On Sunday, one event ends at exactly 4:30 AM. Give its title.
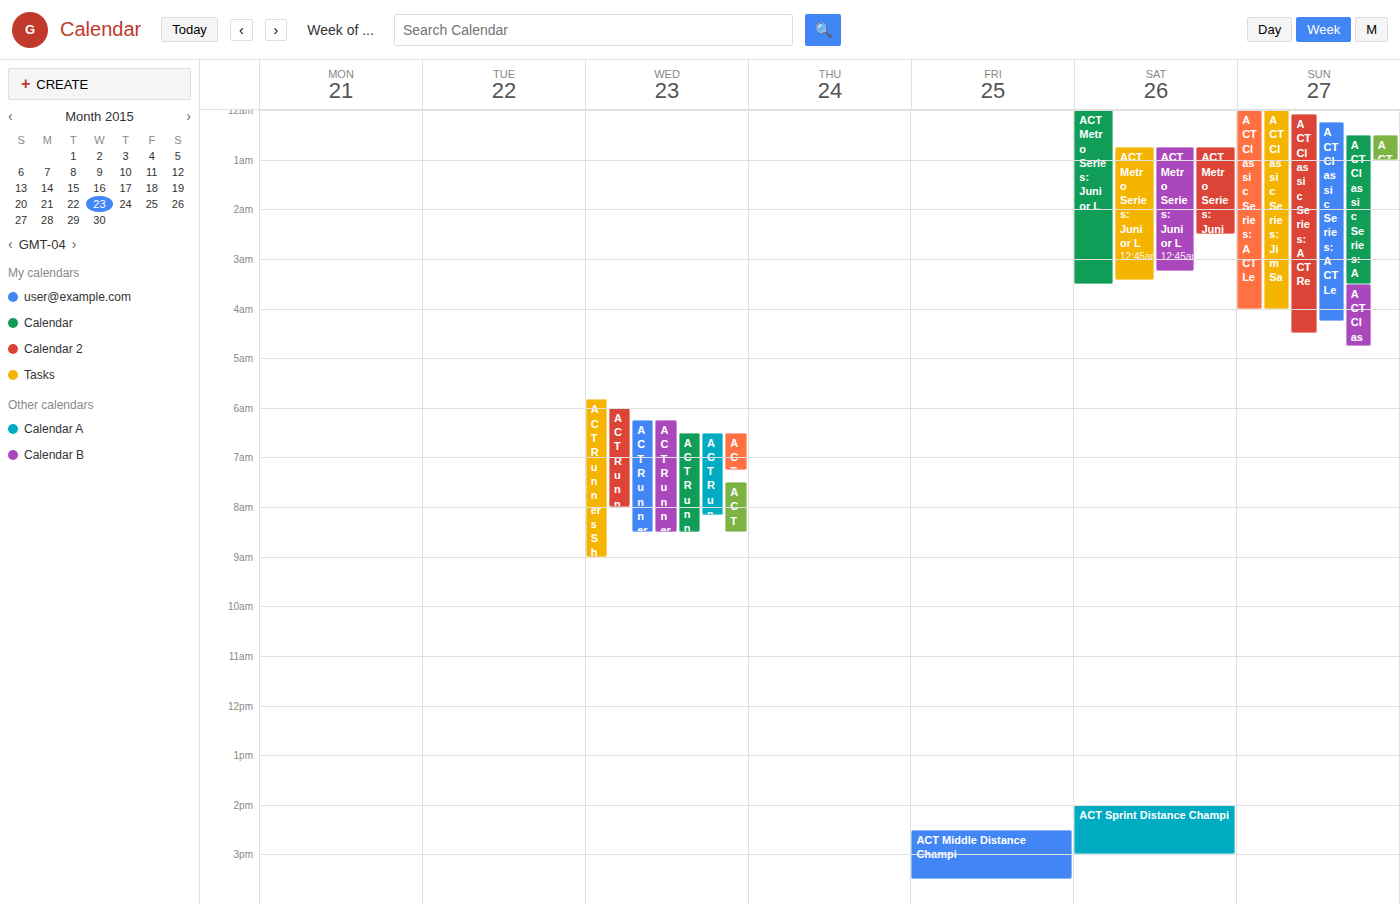
"ACT Classic Series: ACT Re"